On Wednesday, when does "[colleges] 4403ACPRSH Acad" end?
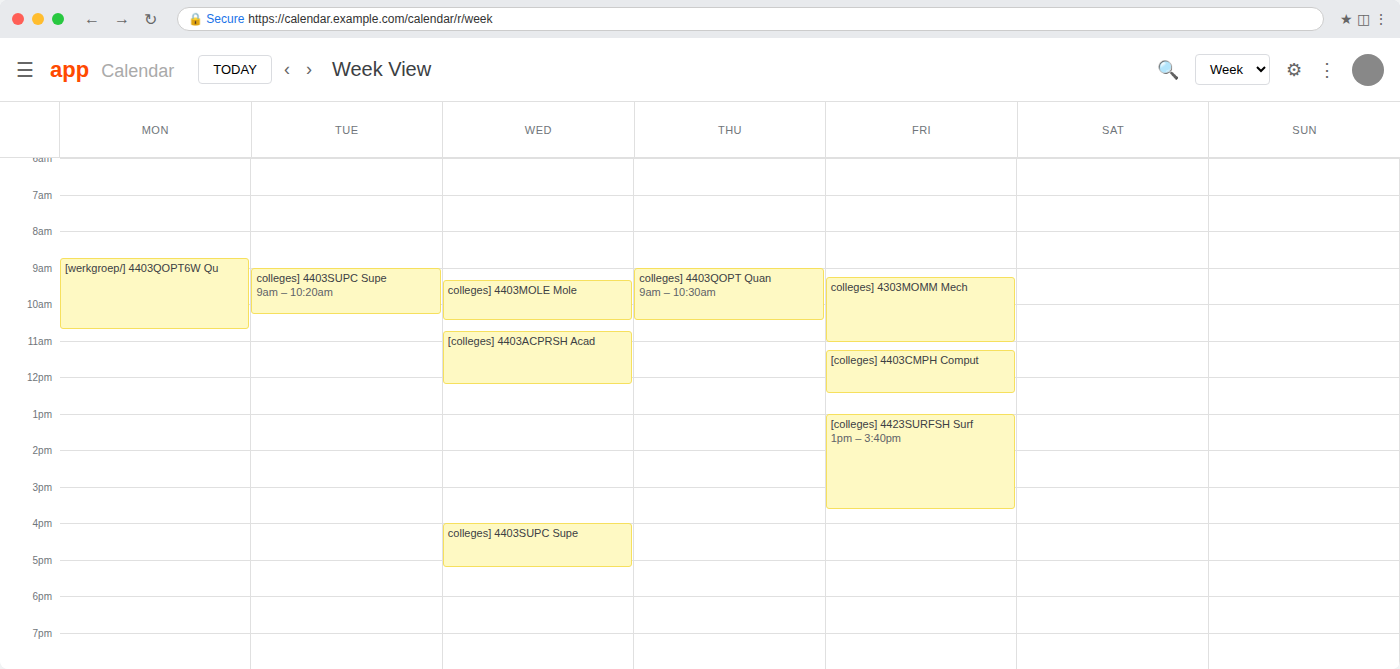
12:15 PM